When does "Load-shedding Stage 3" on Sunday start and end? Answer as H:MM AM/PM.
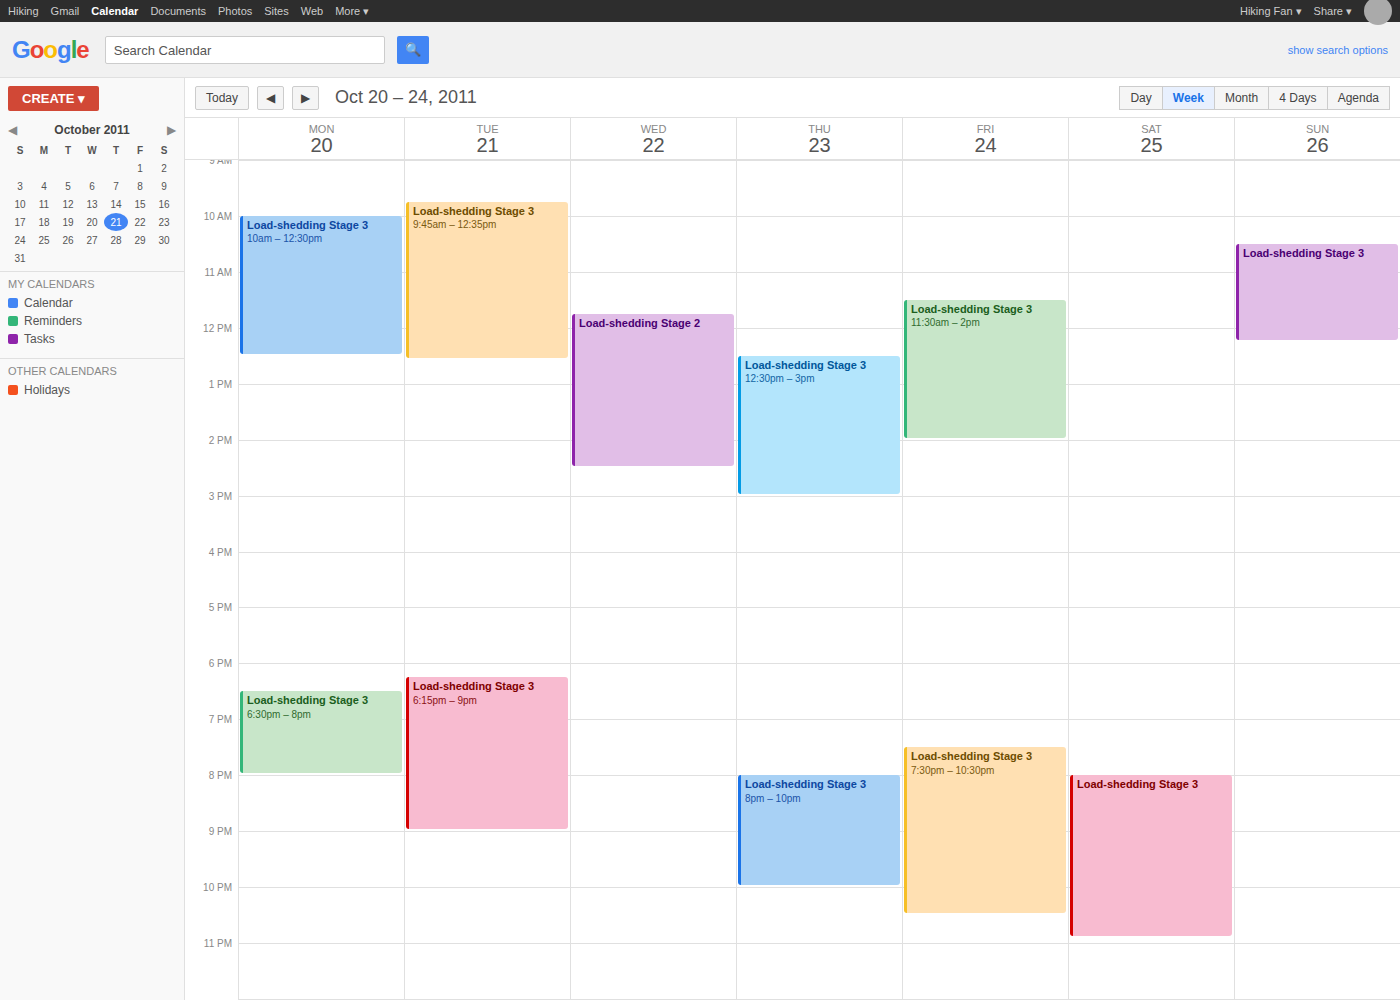
10:30 AM to 12:15 PM